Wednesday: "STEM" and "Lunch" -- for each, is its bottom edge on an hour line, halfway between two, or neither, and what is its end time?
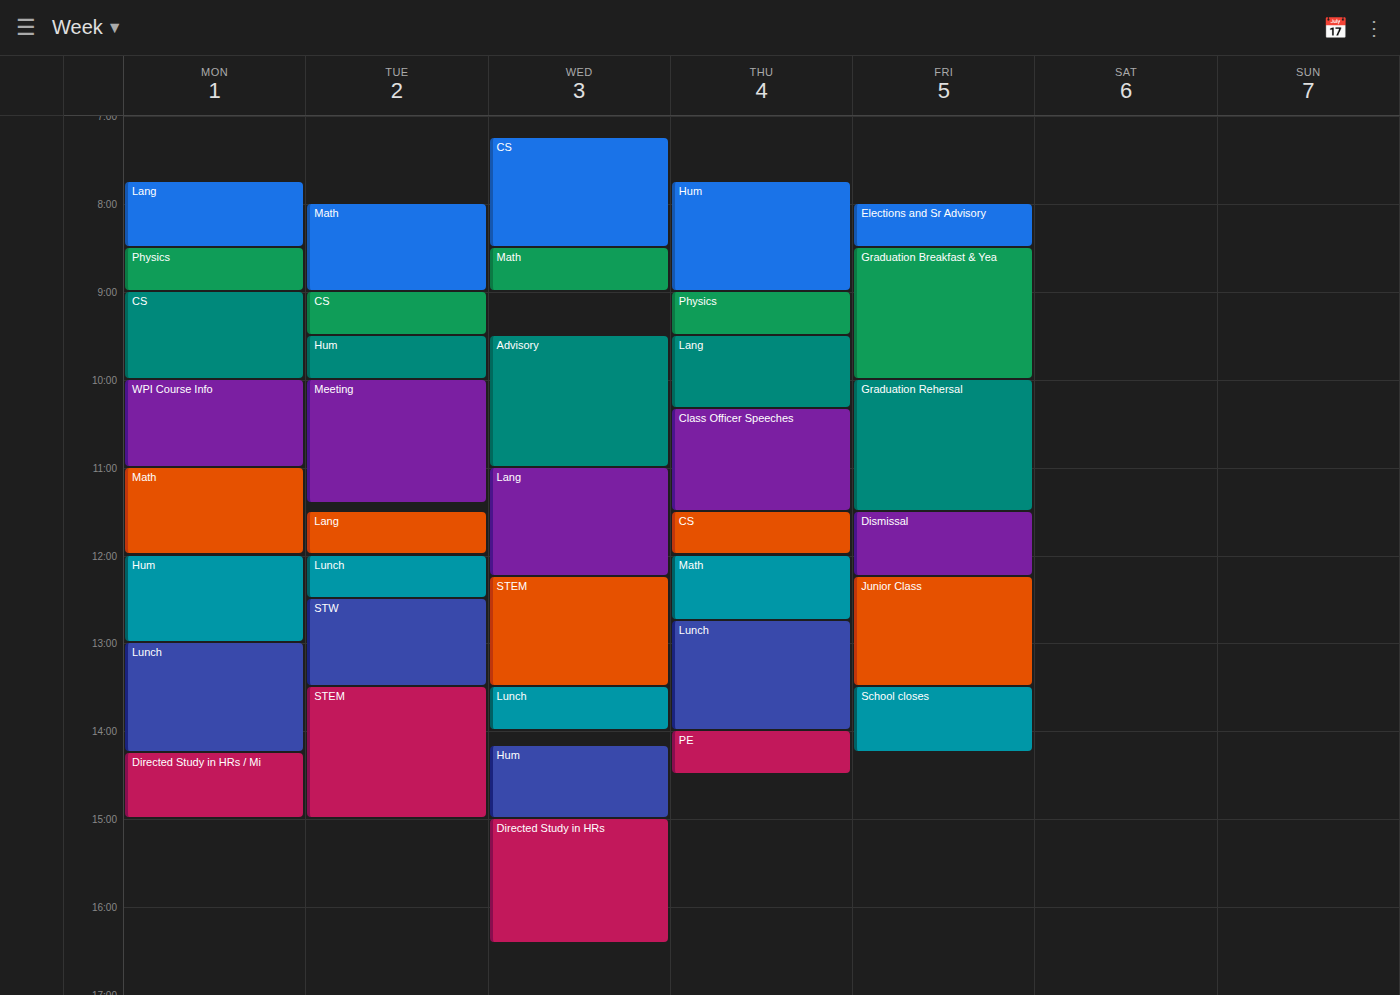
"STEM": 13:30, halfway between the 13:00 and 14:00 lines. "Lunch": 14:00, exactly on the 14:00 line.